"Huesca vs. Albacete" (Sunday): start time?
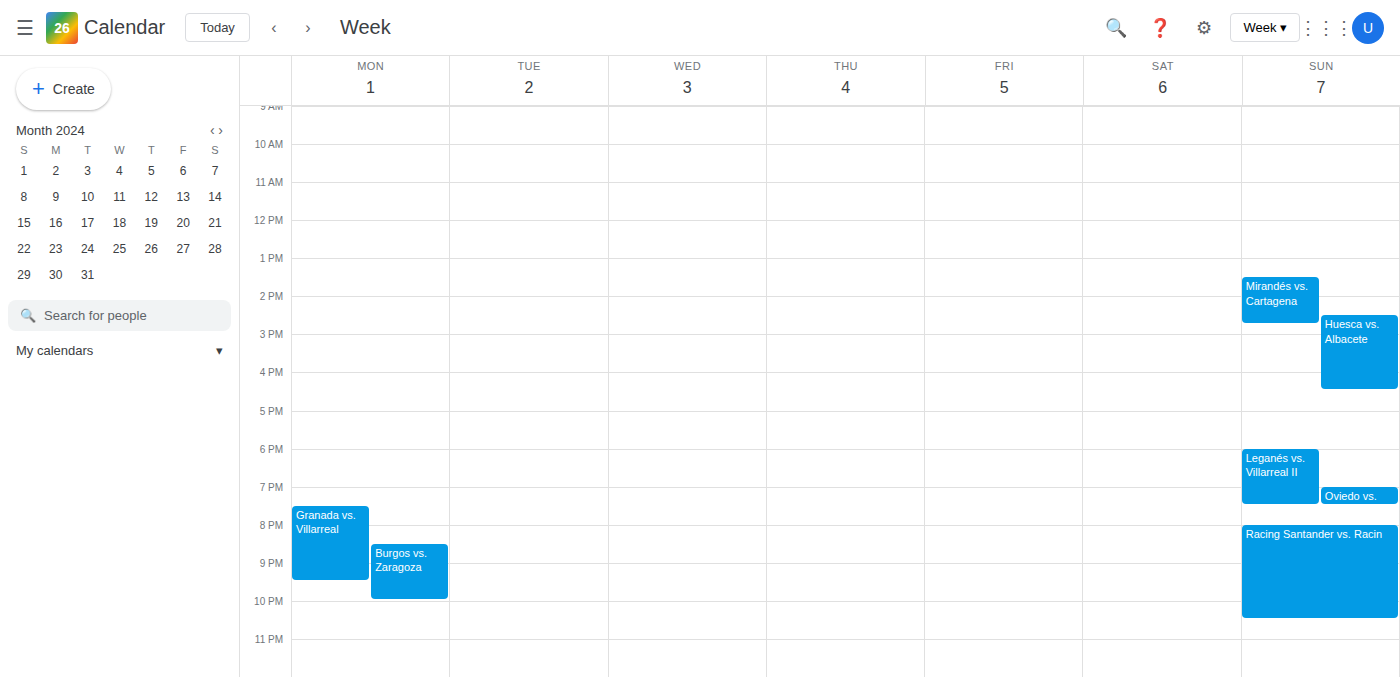
2:30 PM